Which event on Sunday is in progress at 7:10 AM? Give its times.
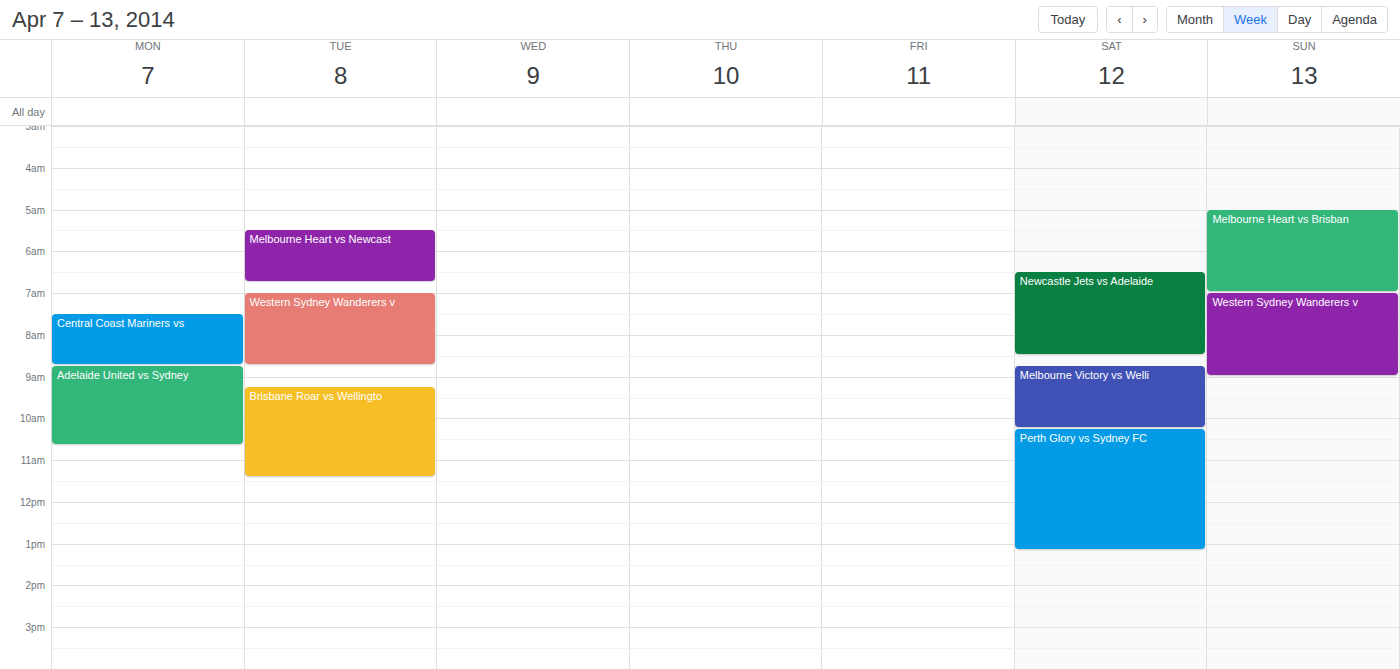
"Western Sydney Wanderers v", 7:00 AM to 9:00 AM